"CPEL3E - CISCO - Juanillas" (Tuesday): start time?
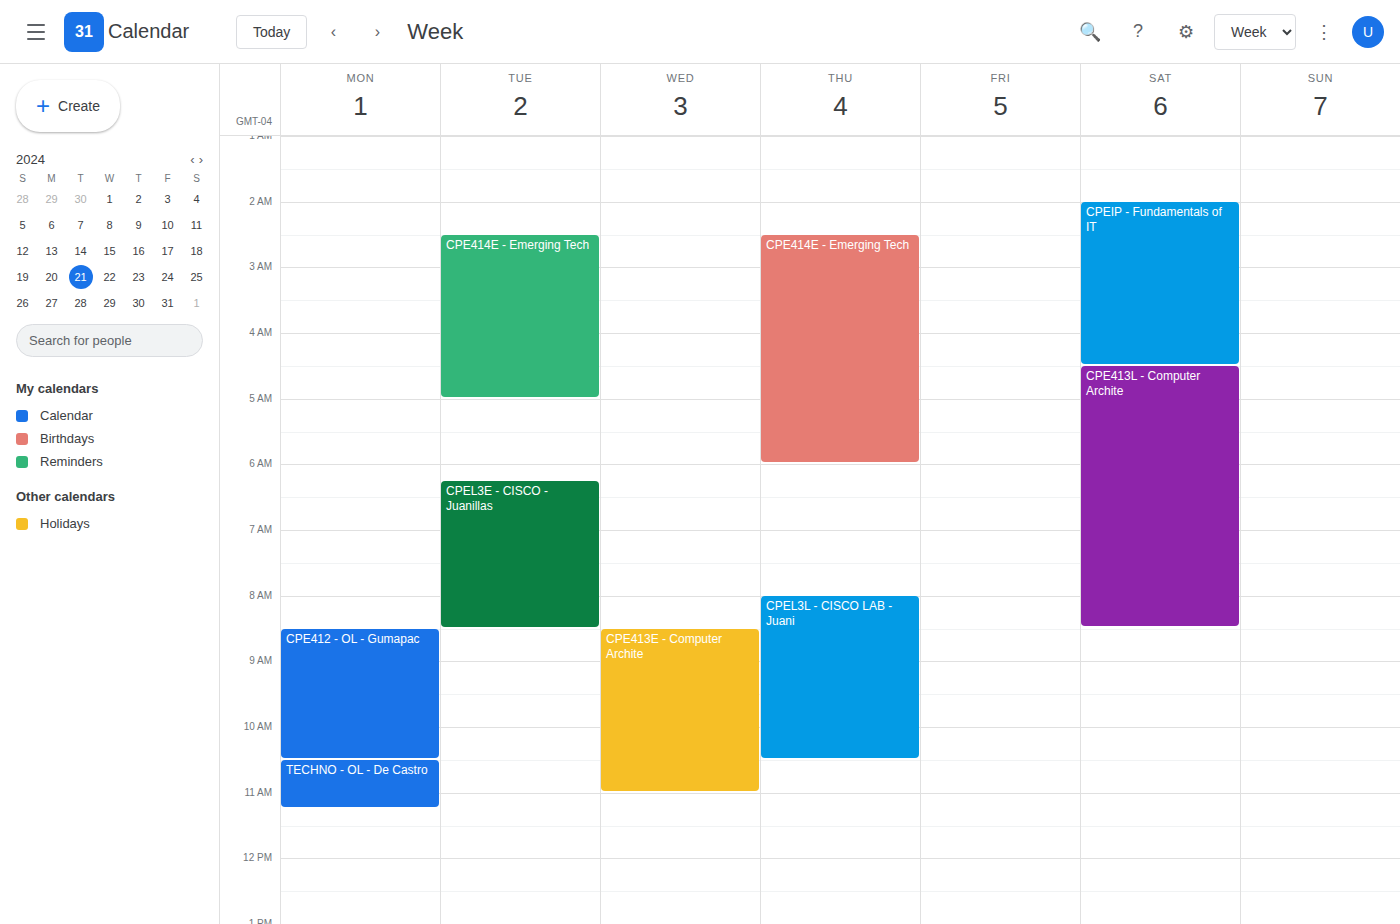
6:15 AM